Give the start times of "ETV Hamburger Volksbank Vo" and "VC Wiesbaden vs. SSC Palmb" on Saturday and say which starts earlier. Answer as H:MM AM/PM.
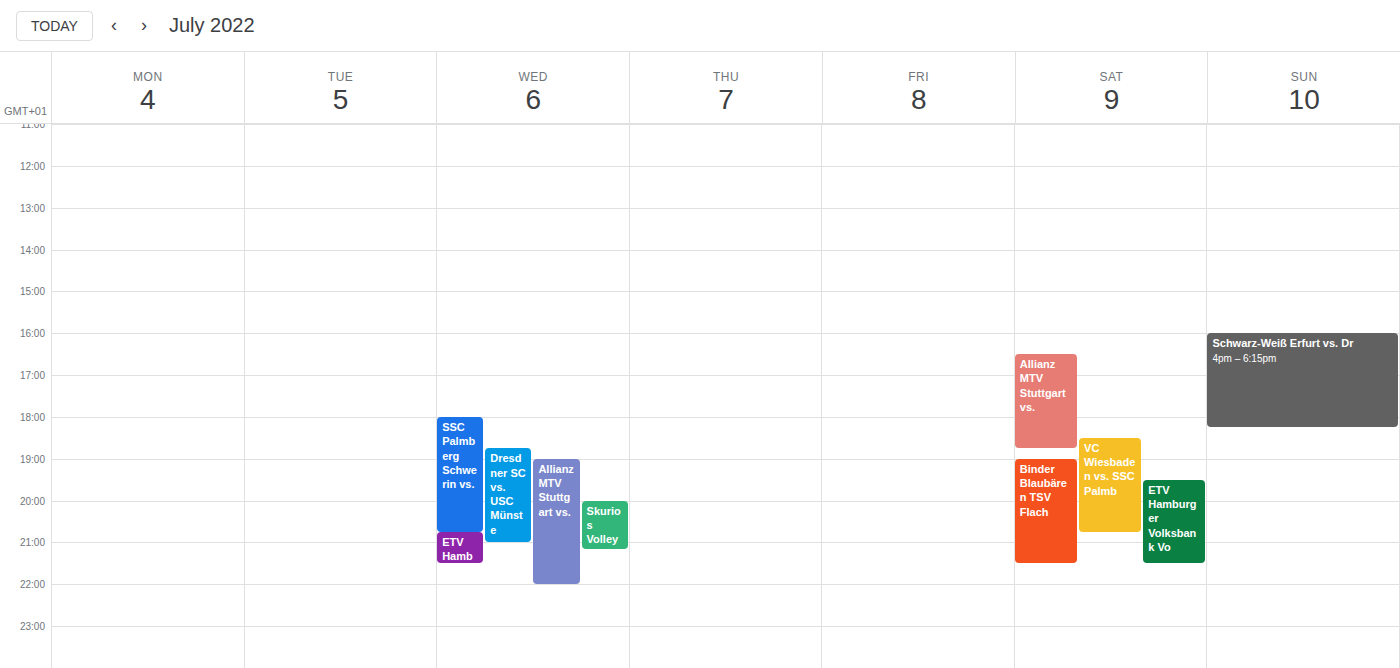
"VC Wiesbaden vs. SSC Palmb" 6:30 PM; "ETV Hamburger Volksbank Vo" 7:30 PM.